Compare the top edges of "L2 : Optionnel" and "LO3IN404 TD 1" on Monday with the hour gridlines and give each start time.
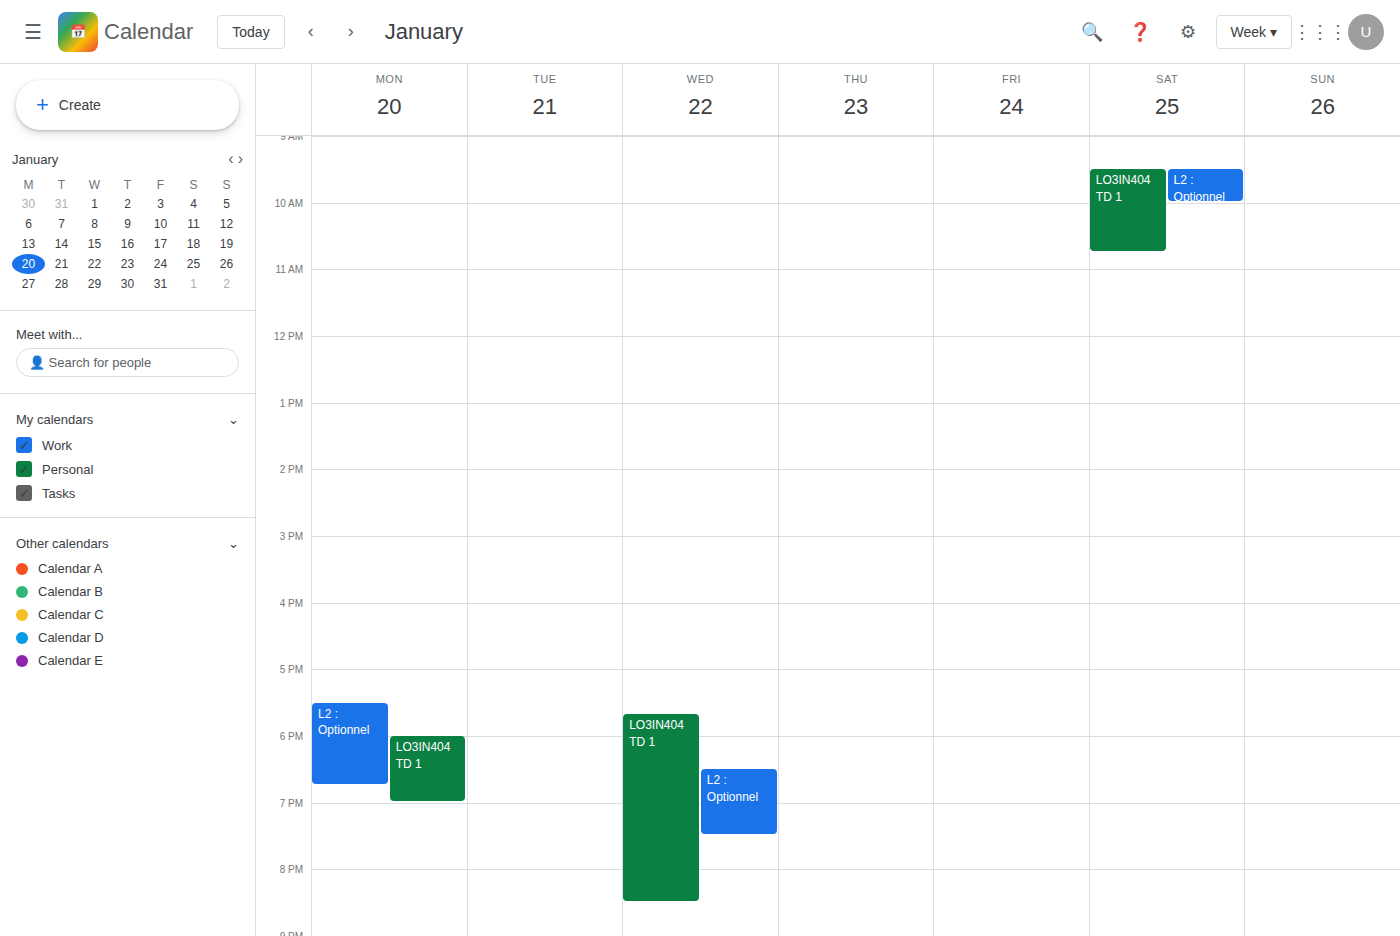
"L2 : Optionnel": 5:30 PM, halfway between the 5 PM and 6 PM lines. "LO3IN404 TD 1": 6:00 PM, exactly on the 6 PM line.